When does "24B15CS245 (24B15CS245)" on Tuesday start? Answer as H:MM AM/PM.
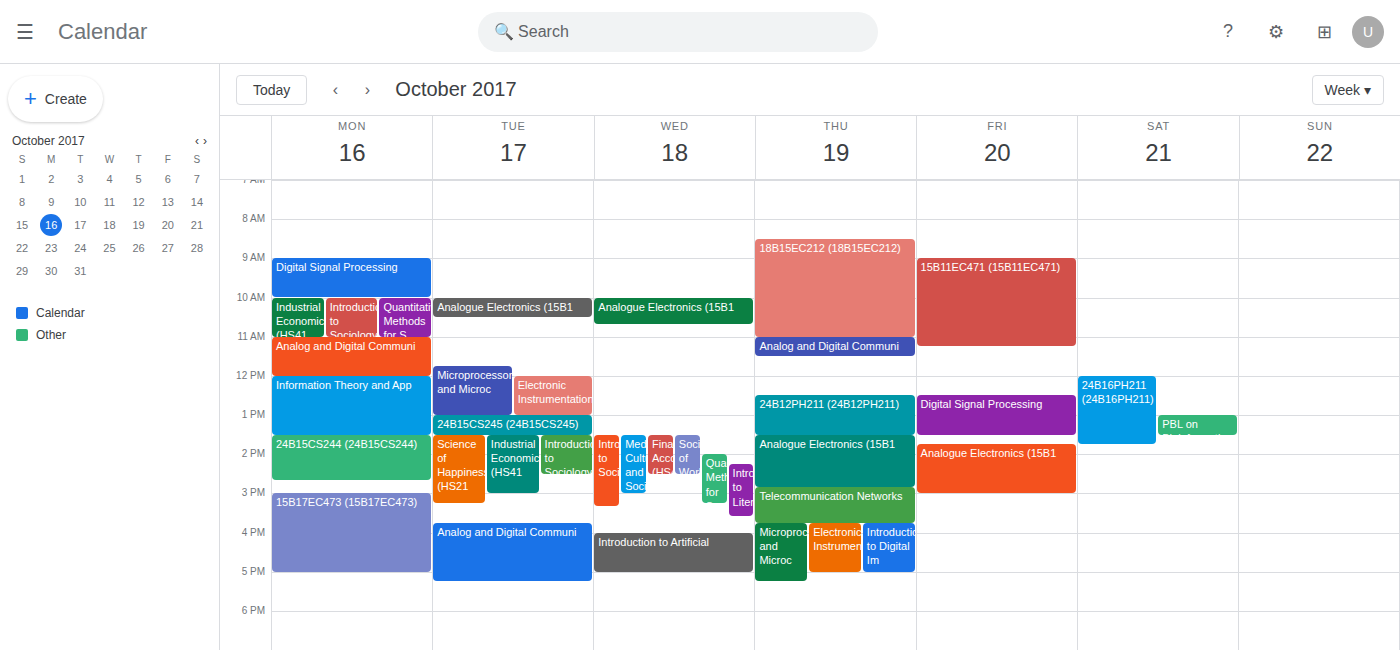
1:00 PM